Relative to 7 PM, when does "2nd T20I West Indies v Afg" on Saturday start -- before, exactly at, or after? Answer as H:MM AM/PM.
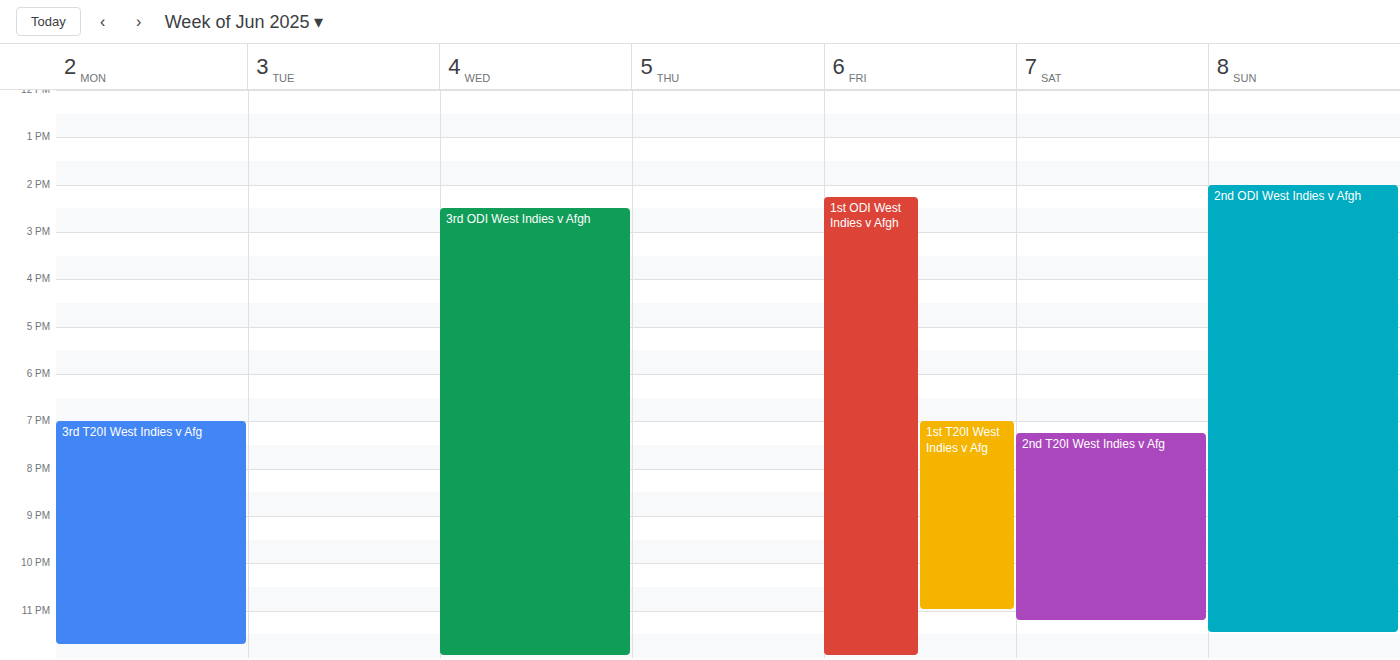
7:15 PM -- after 7 PM, 15 minutes below the 7 PM line.